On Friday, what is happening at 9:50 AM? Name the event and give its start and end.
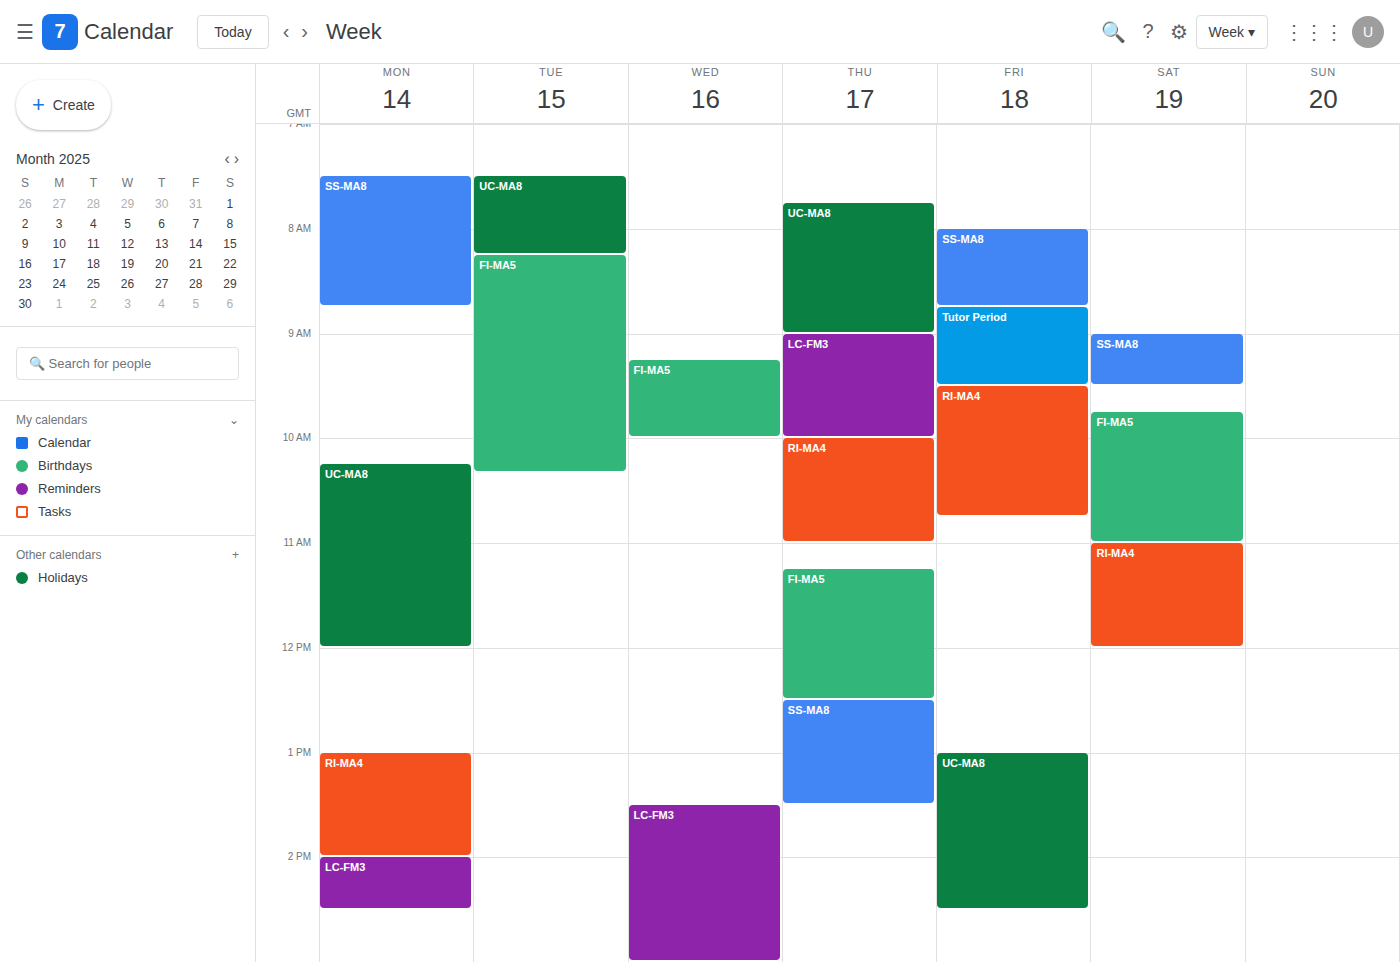
"RI-MA4", 9:30 AM to 10:45 AM